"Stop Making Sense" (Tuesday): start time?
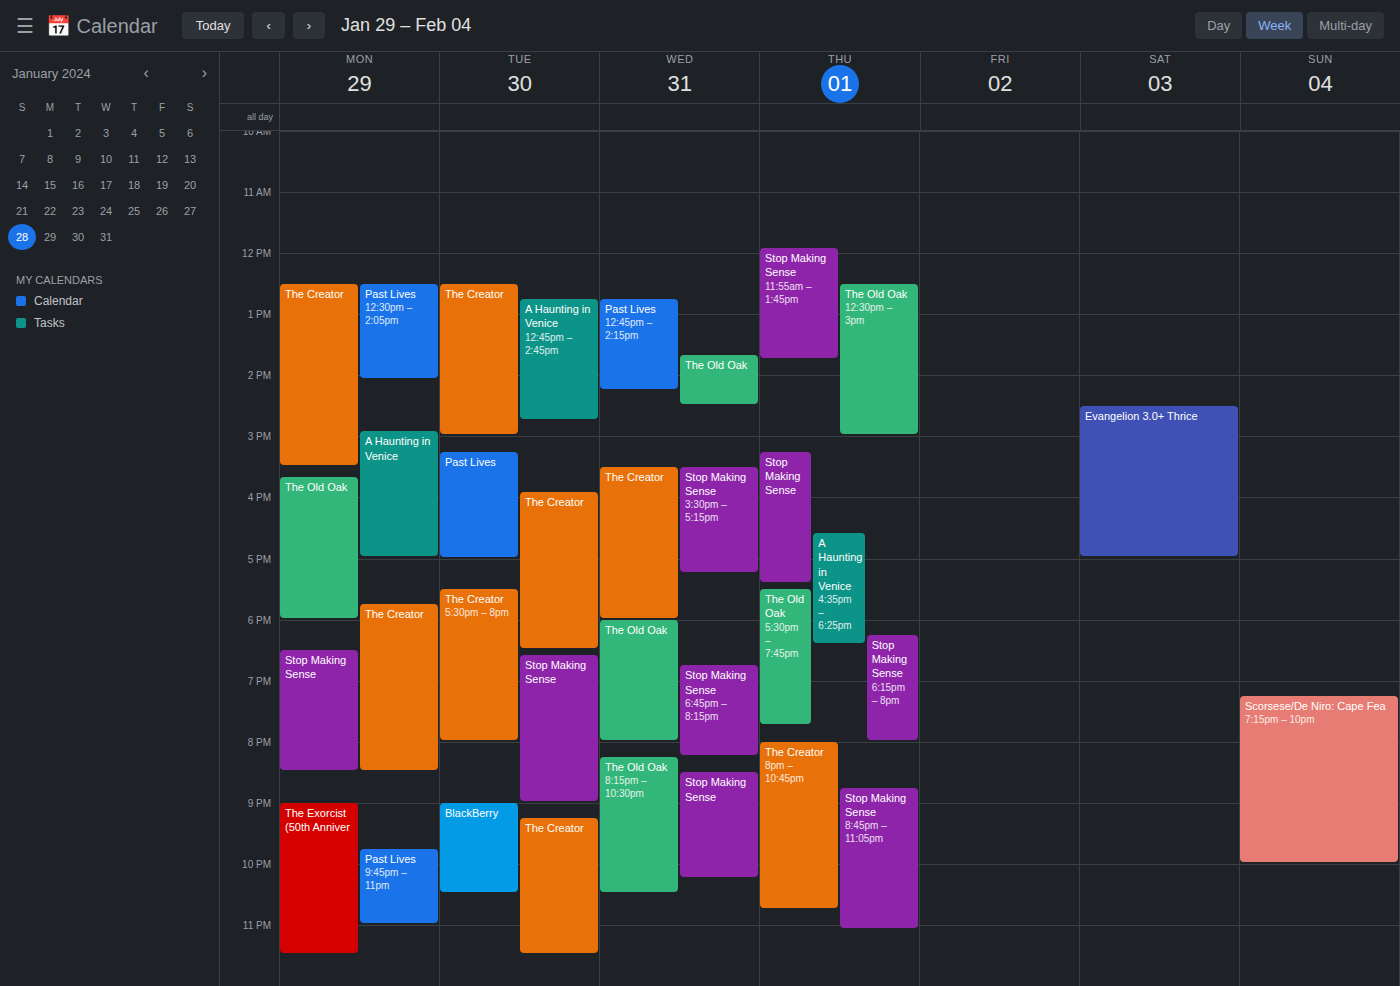
6:35 PM